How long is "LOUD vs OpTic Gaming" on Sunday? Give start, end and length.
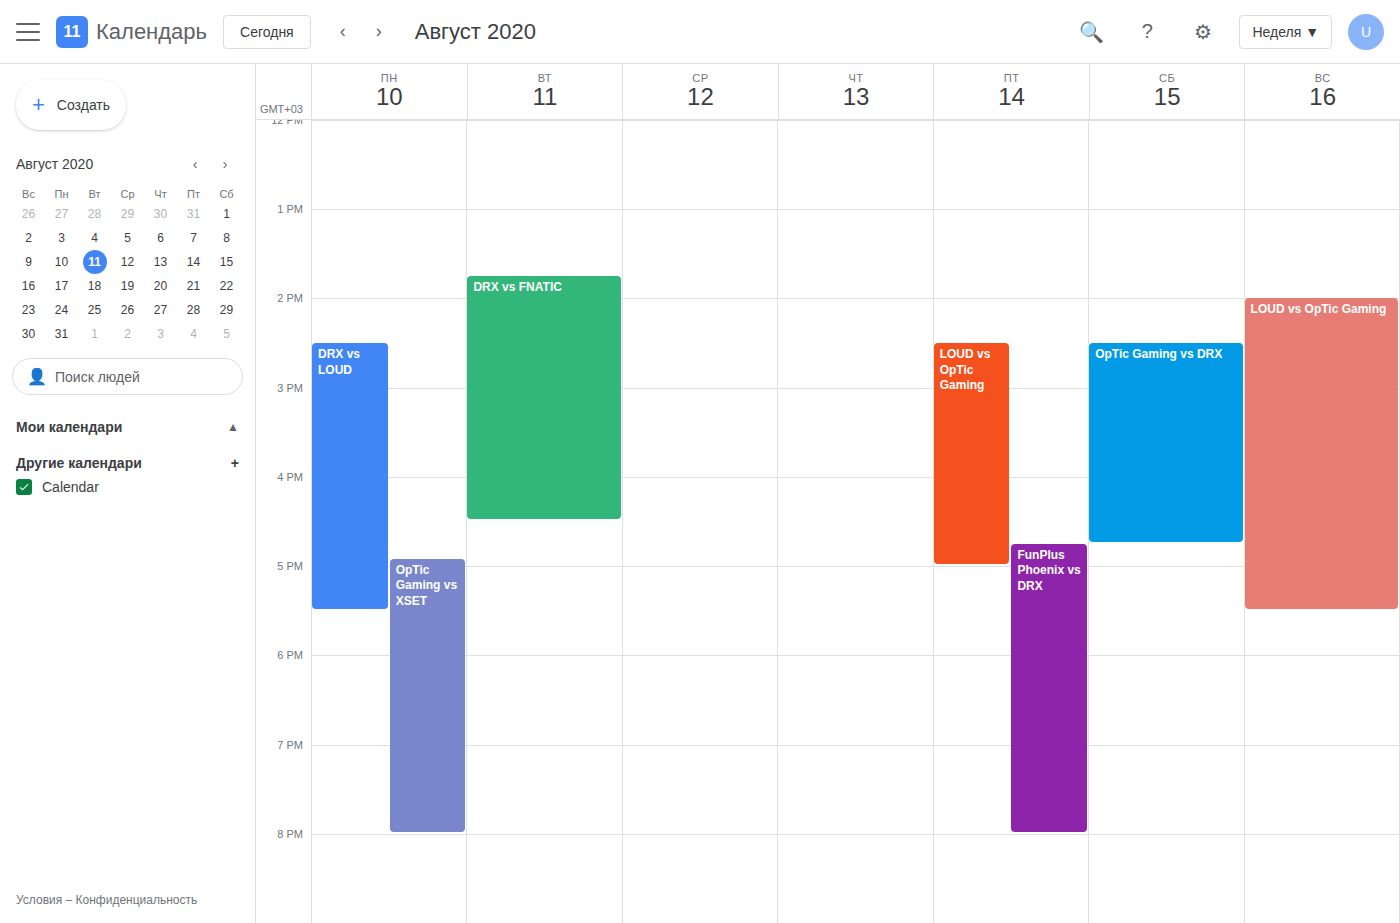
14:00 to 17:30, 3 hours 30 minutes